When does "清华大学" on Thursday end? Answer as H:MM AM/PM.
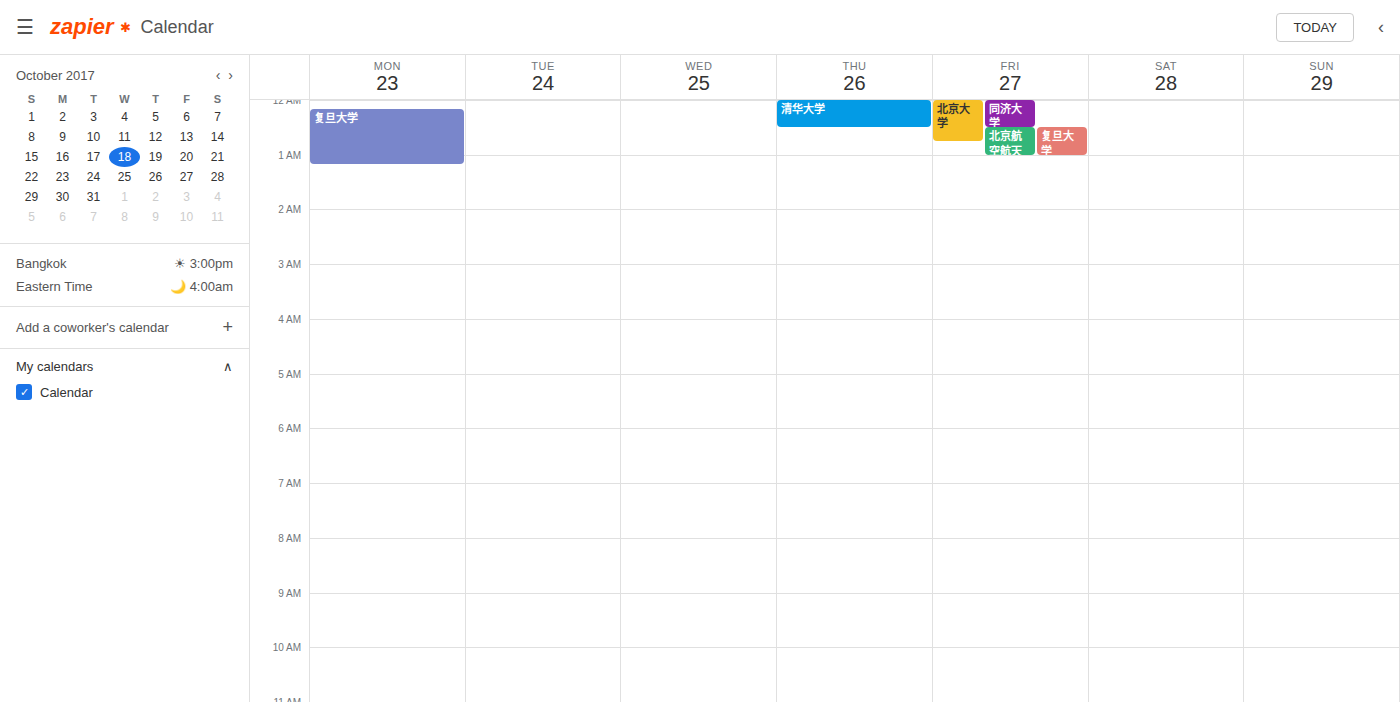
12:30 AM